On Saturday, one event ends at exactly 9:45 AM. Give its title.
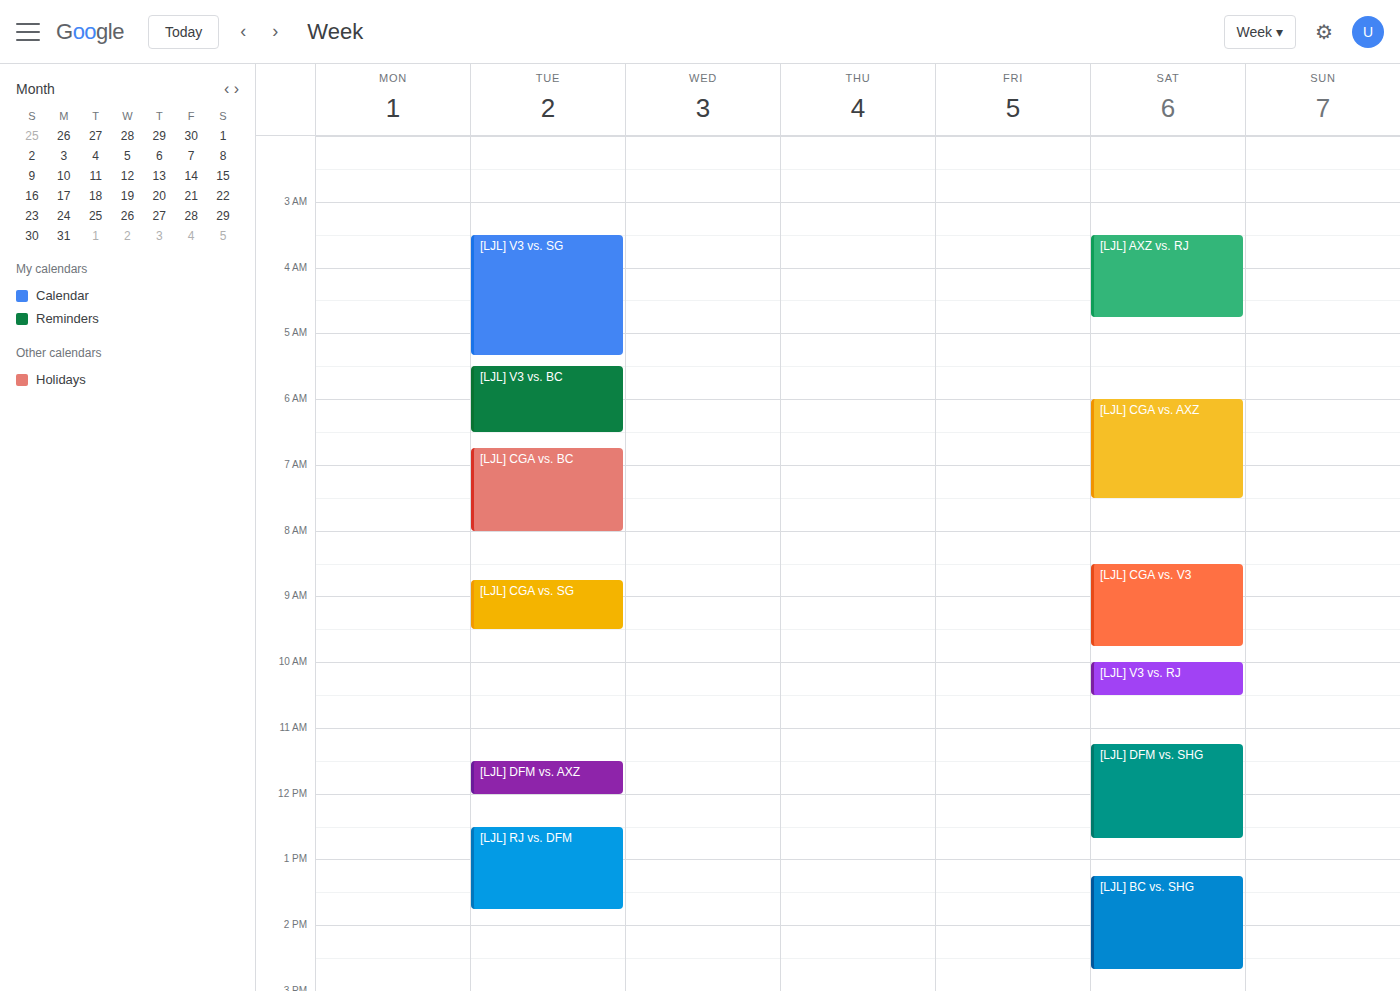
"[LJL] CGA vs. V3"